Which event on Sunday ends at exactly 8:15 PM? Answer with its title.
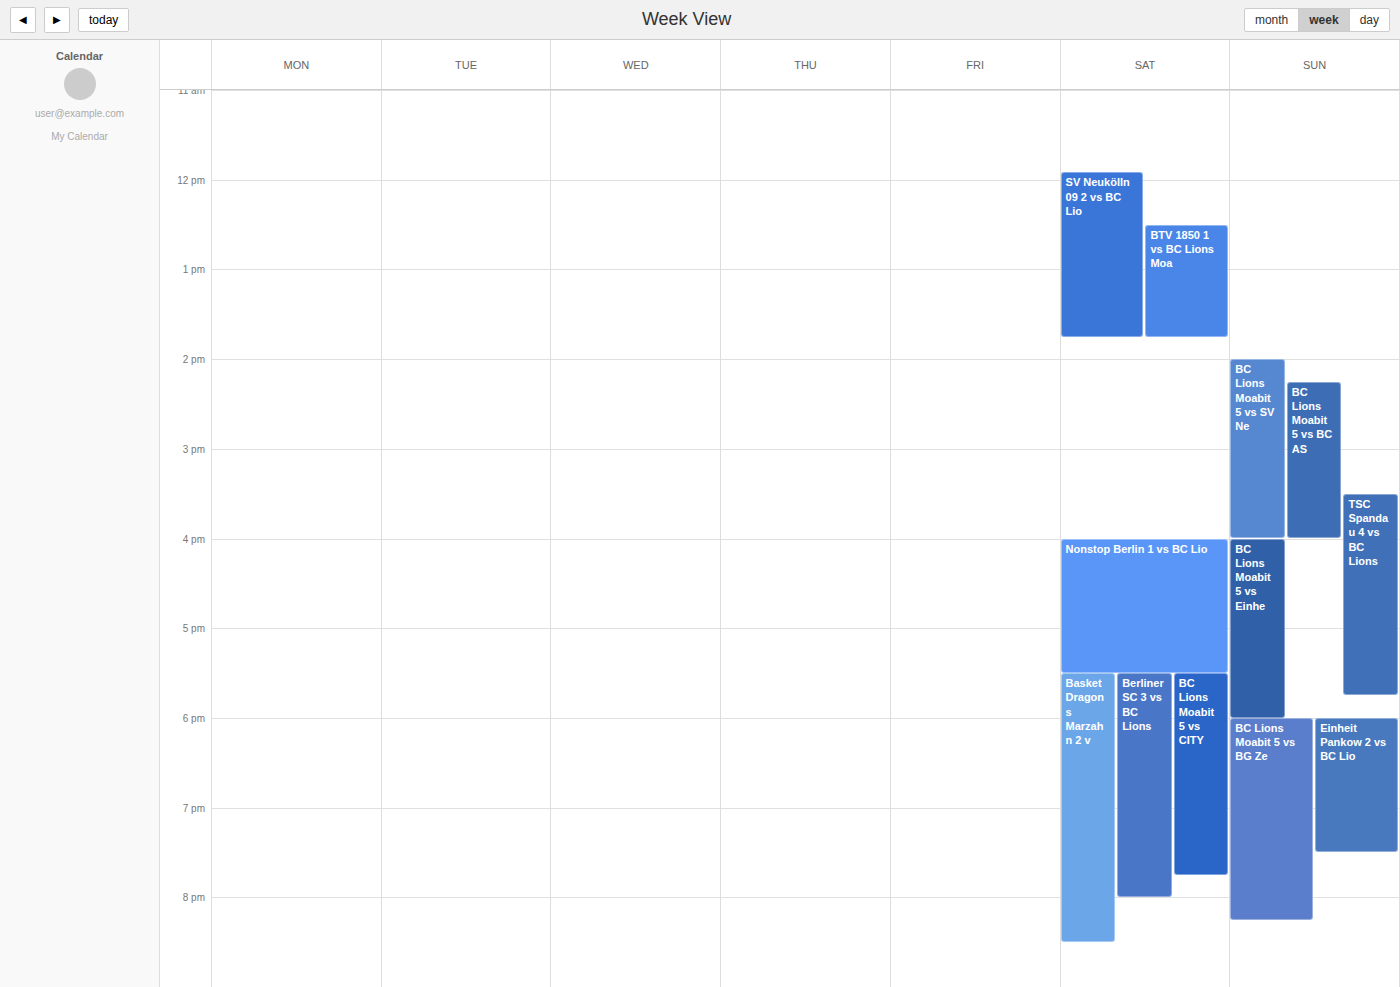
"BC Lions Moabit 5 vs BG Ze"